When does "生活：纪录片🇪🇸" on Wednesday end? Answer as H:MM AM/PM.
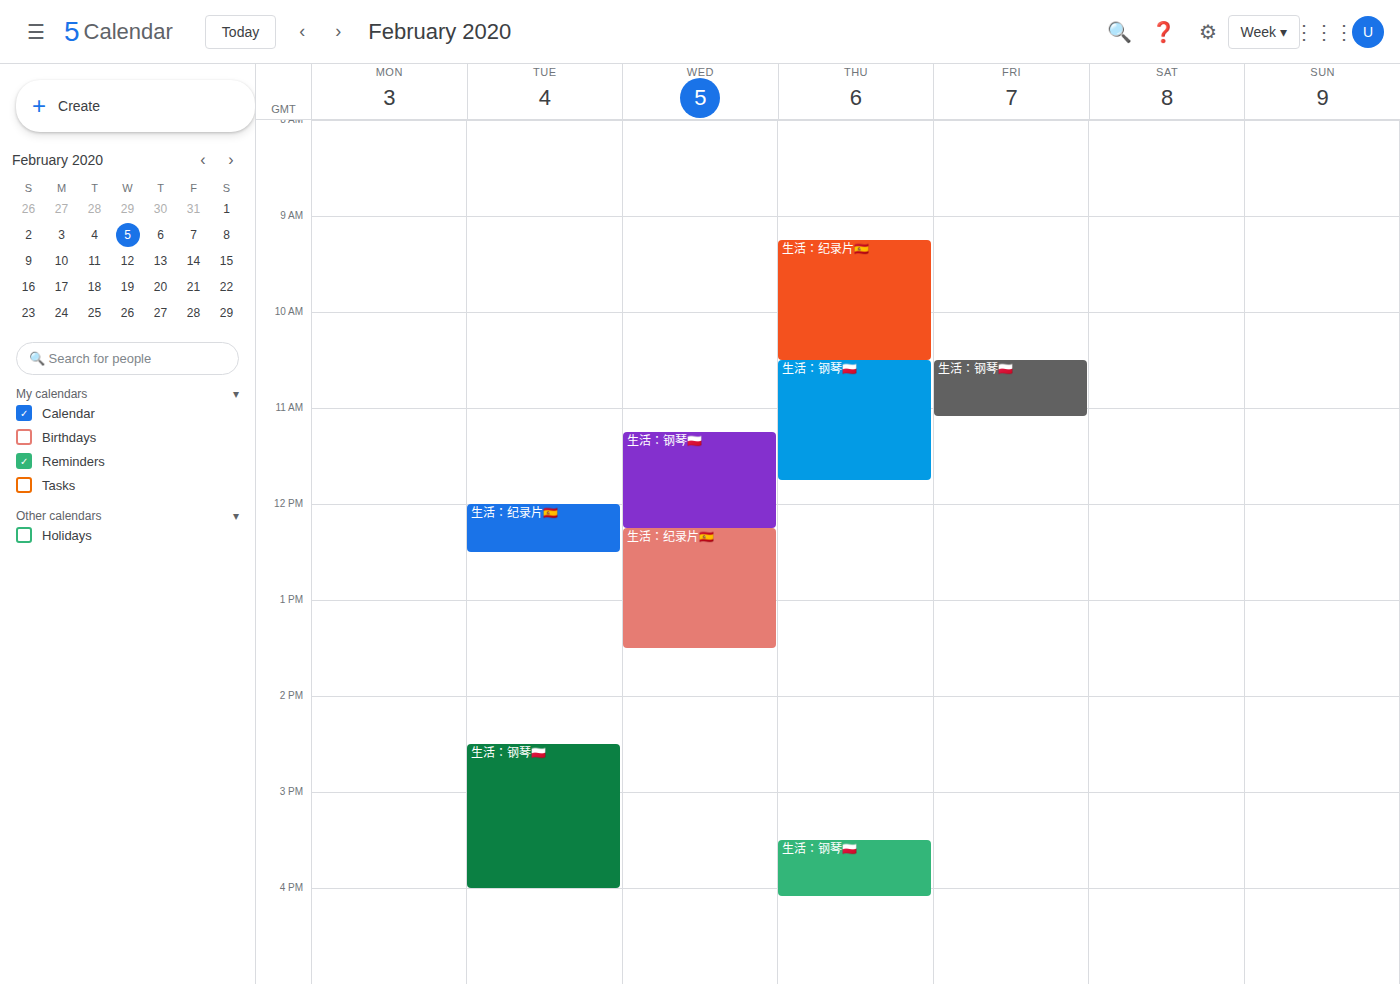
1:30 PM